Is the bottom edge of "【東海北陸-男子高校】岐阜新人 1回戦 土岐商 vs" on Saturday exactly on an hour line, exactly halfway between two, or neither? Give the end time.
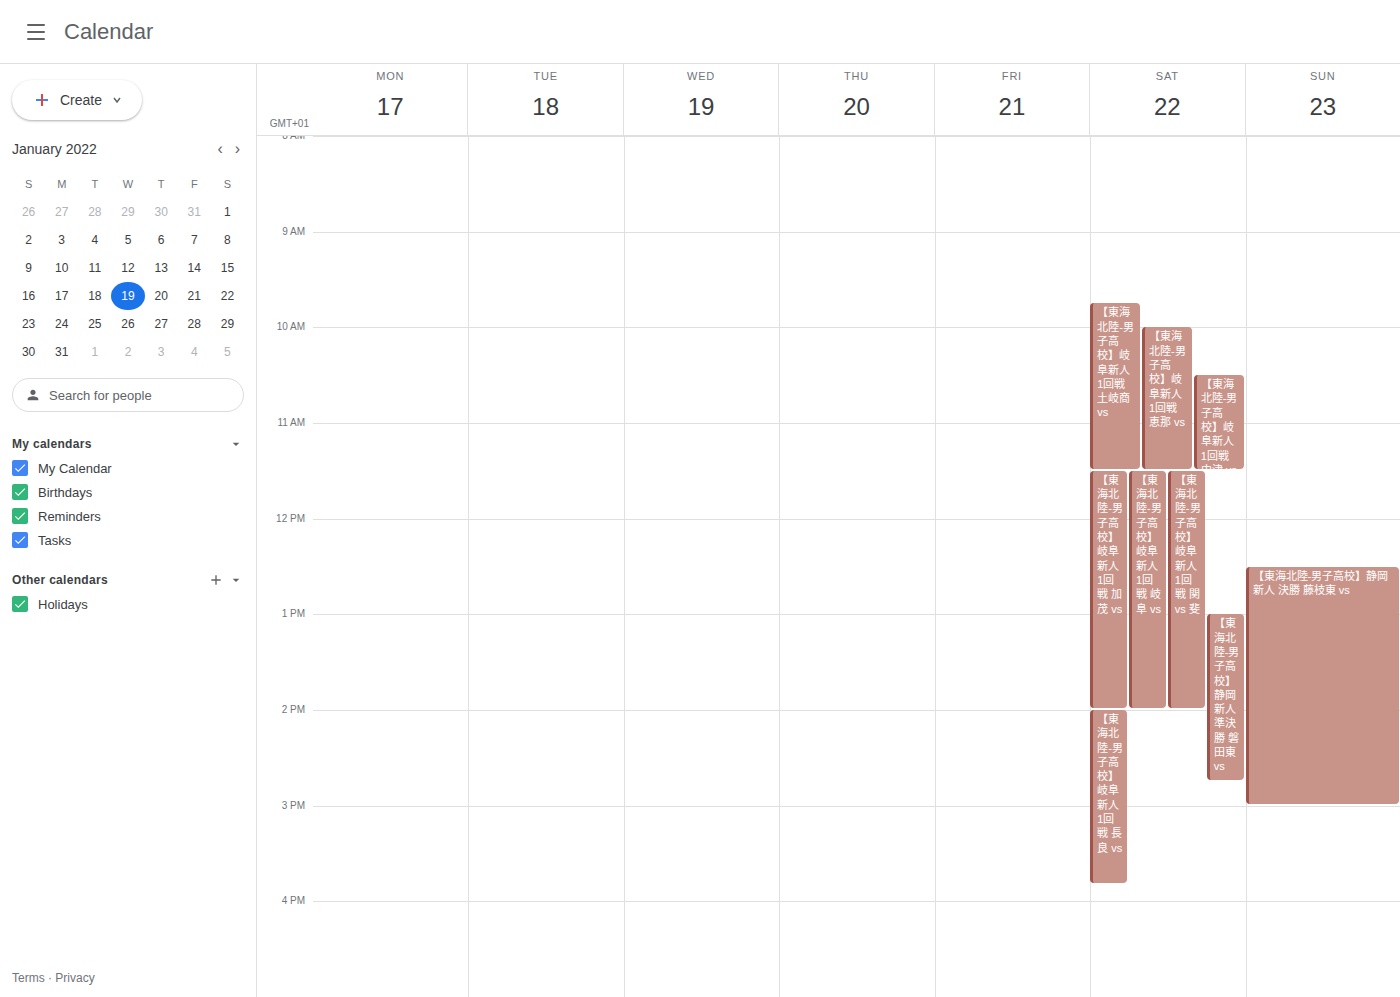
11:30 AM -- halfway between the 11 AM and 12 PM lines.